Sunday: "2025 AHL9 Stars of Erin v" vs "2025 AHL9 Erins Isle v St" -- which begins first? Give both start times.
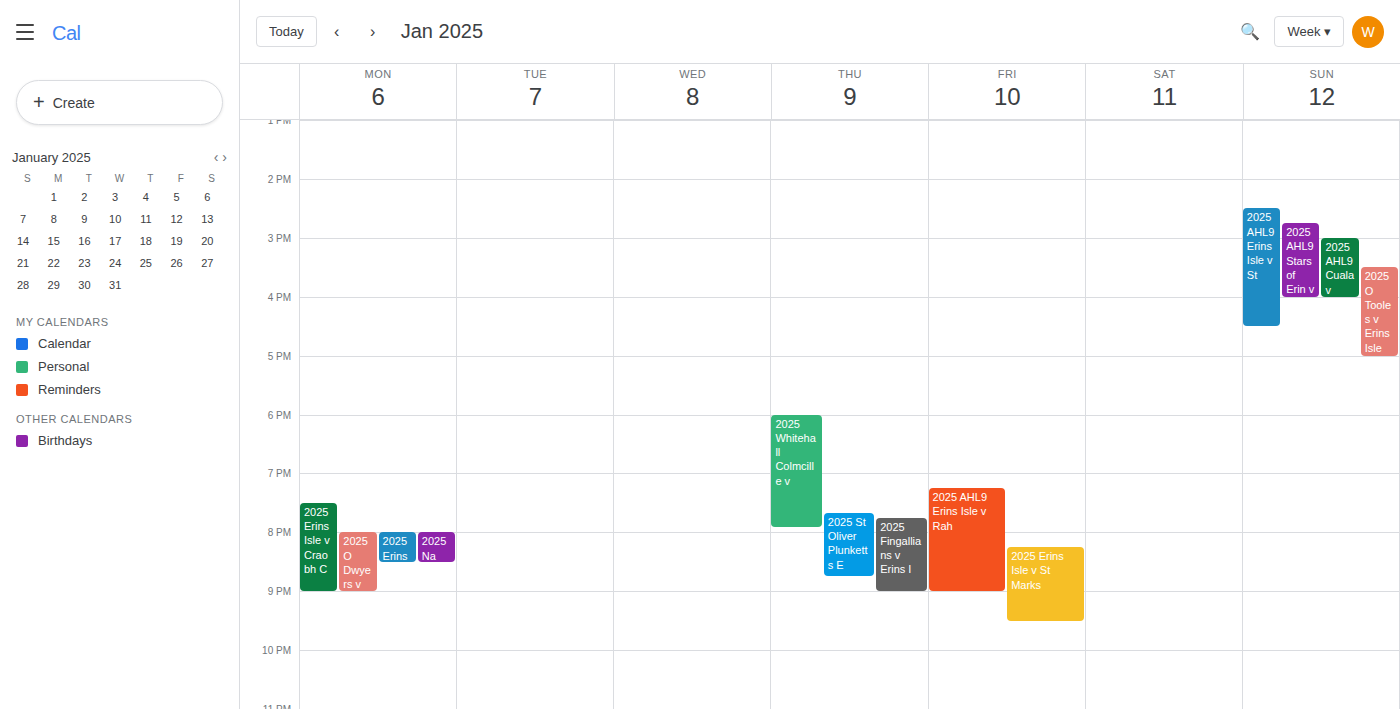
"2025 AHL9 Erins Isle v St" 2:30 PM; "2025 AHL9 Stars of Erin v" 2:45 PM.